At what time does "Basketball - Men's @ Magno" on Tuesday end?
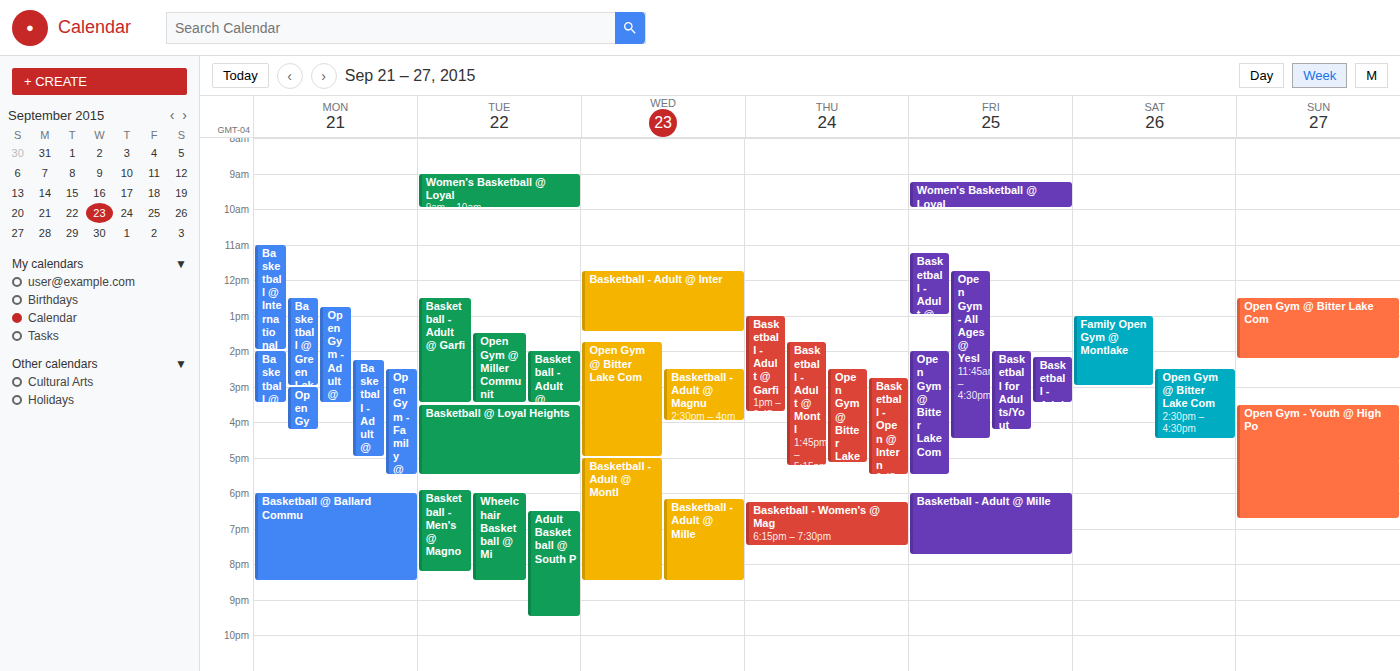
8:15 PM